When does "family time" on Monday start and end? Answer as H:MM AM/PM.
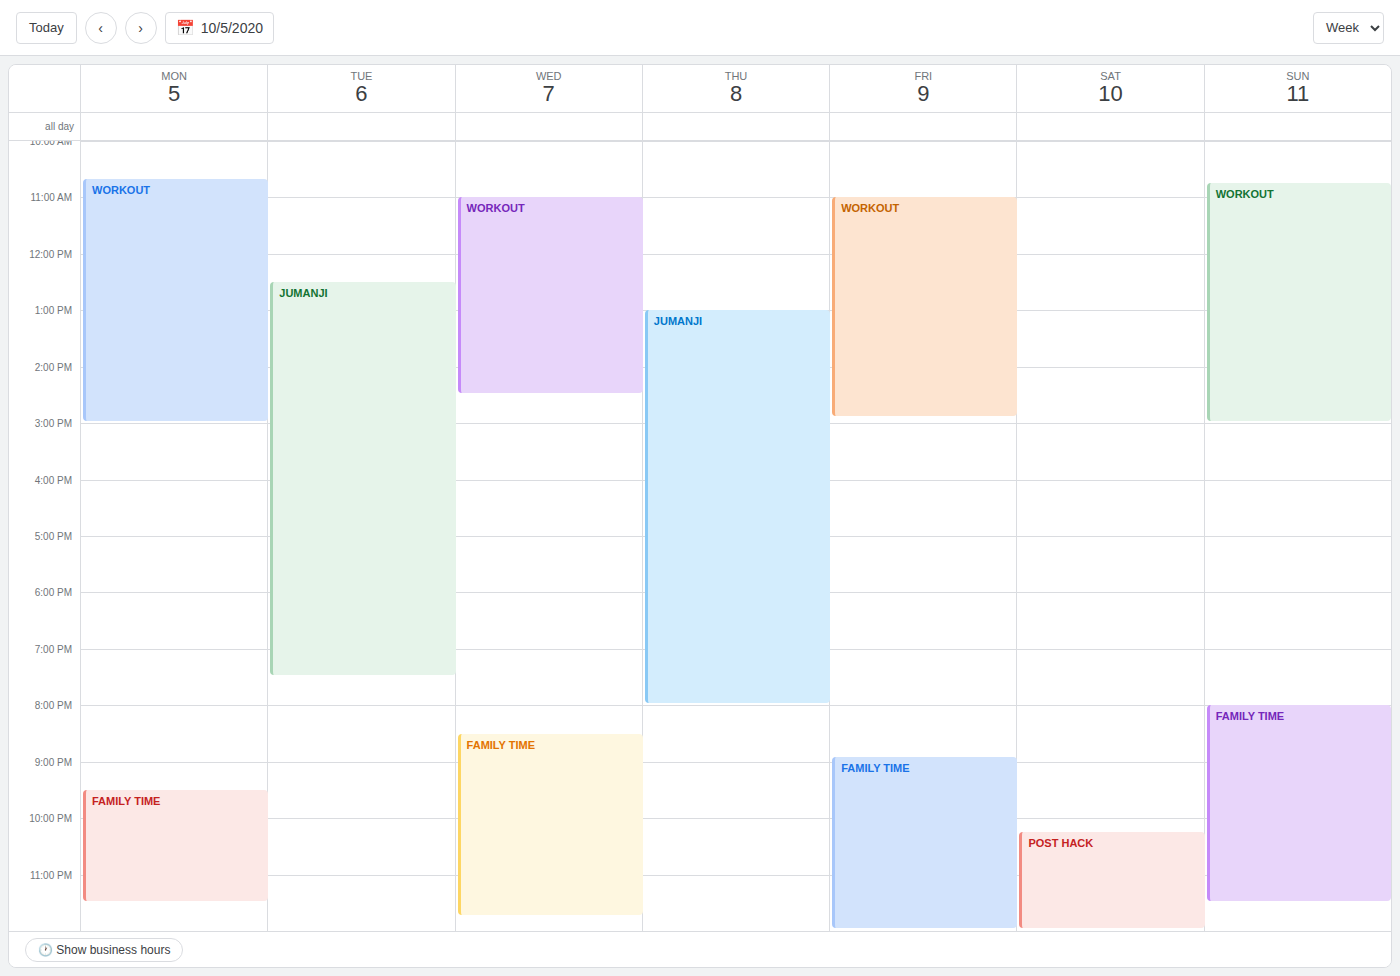
9:30 PM to 11:30 PM